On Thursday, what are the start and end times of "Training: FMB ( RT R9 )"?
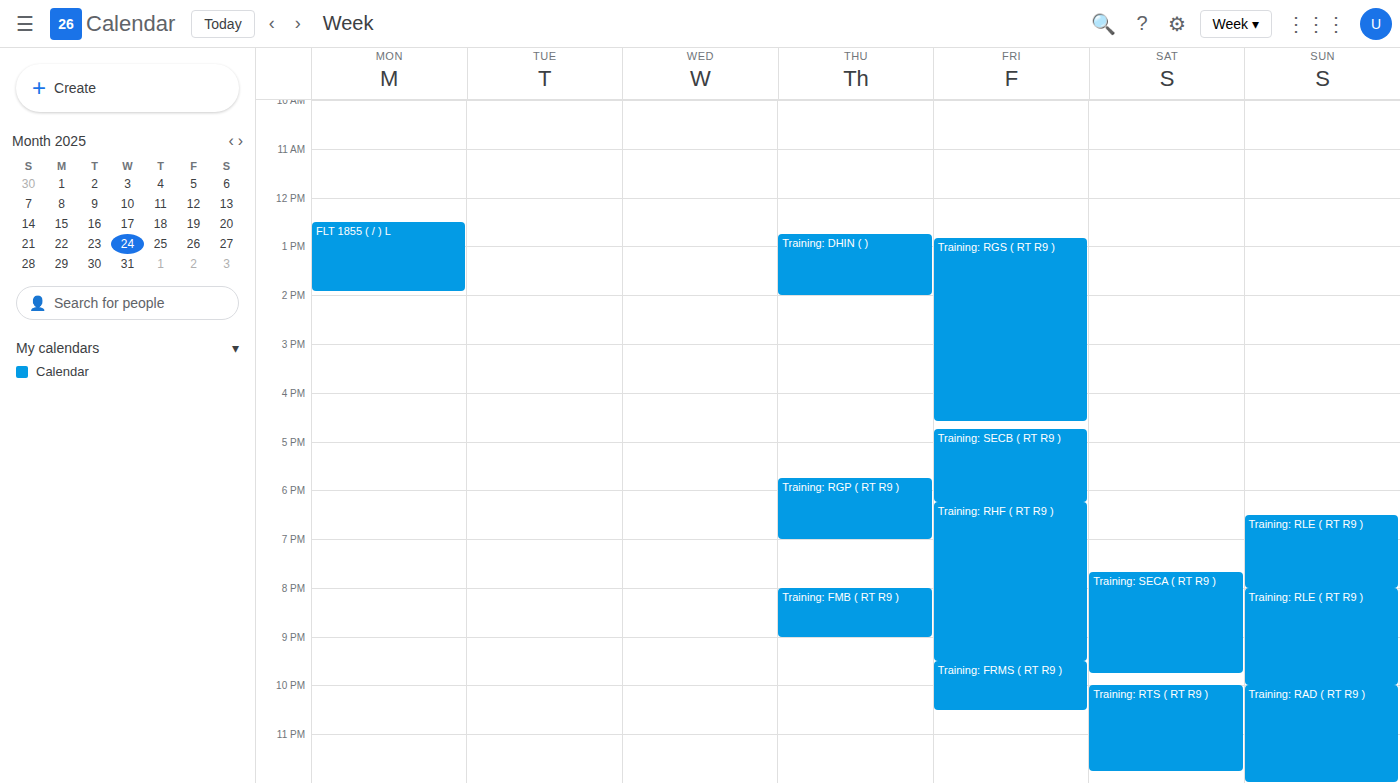
8:00 PM to 9:00 PM